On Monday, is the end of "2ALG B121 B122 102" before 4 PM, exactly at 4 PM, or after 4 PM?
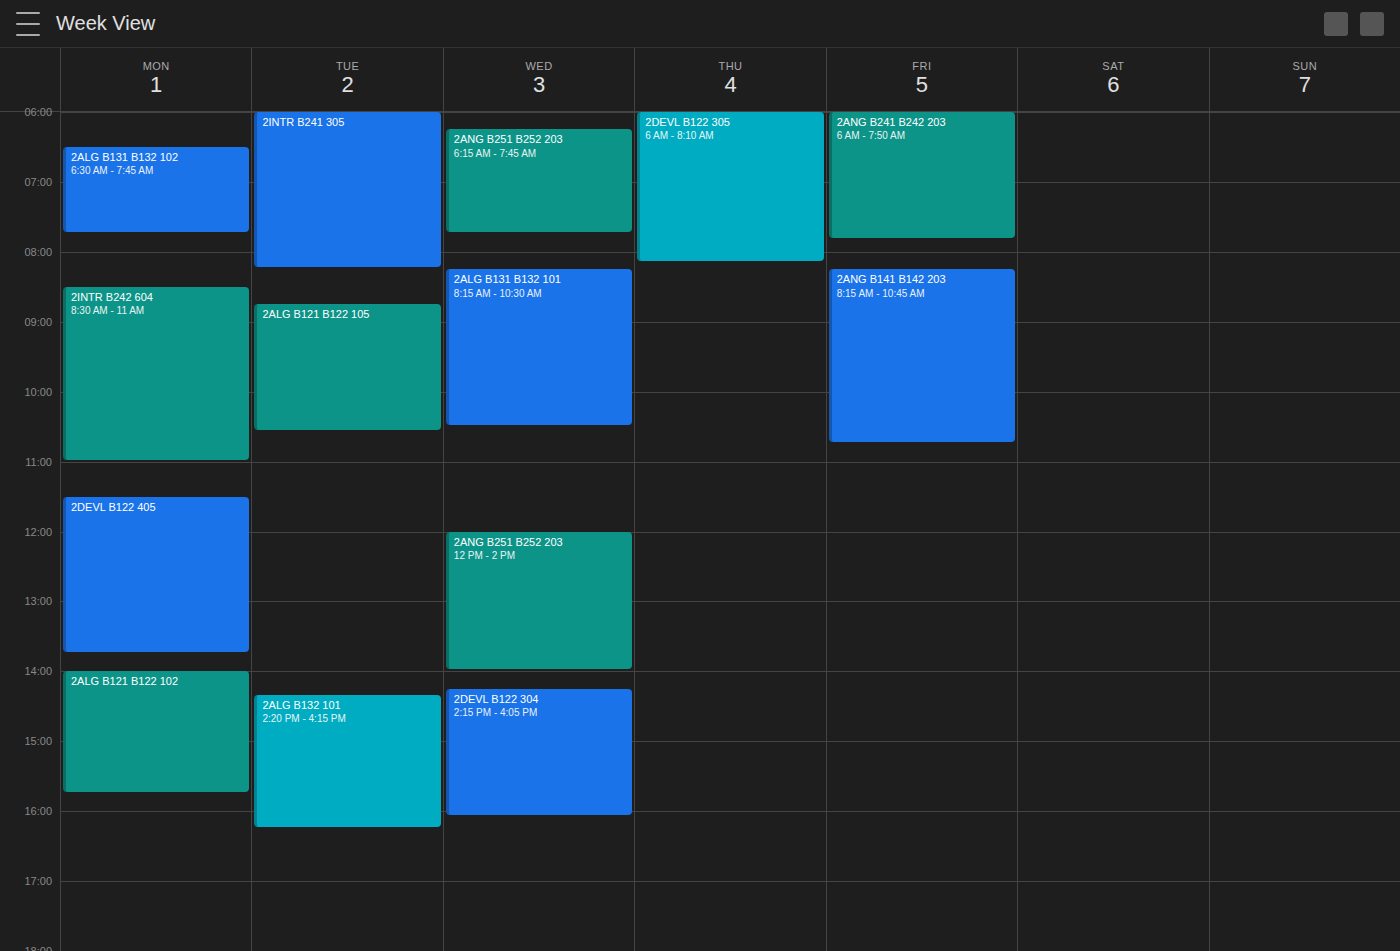
3:45 PM -- before 4 PM, 15 minutes above the 4 PM line.